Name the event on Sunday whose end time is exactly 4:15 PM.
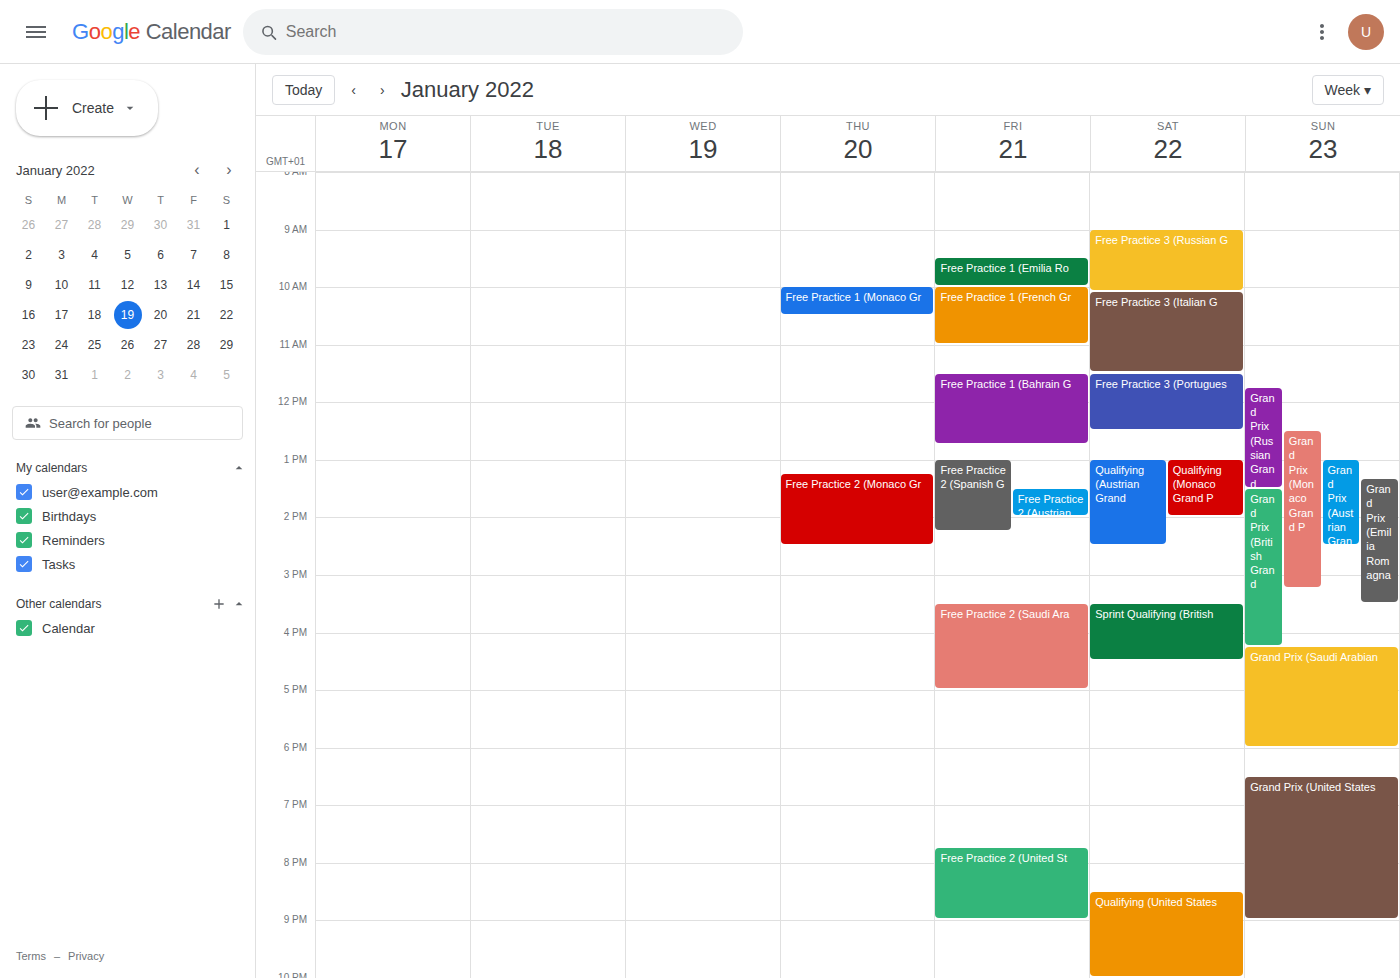
"Grand Prix (British Grand"